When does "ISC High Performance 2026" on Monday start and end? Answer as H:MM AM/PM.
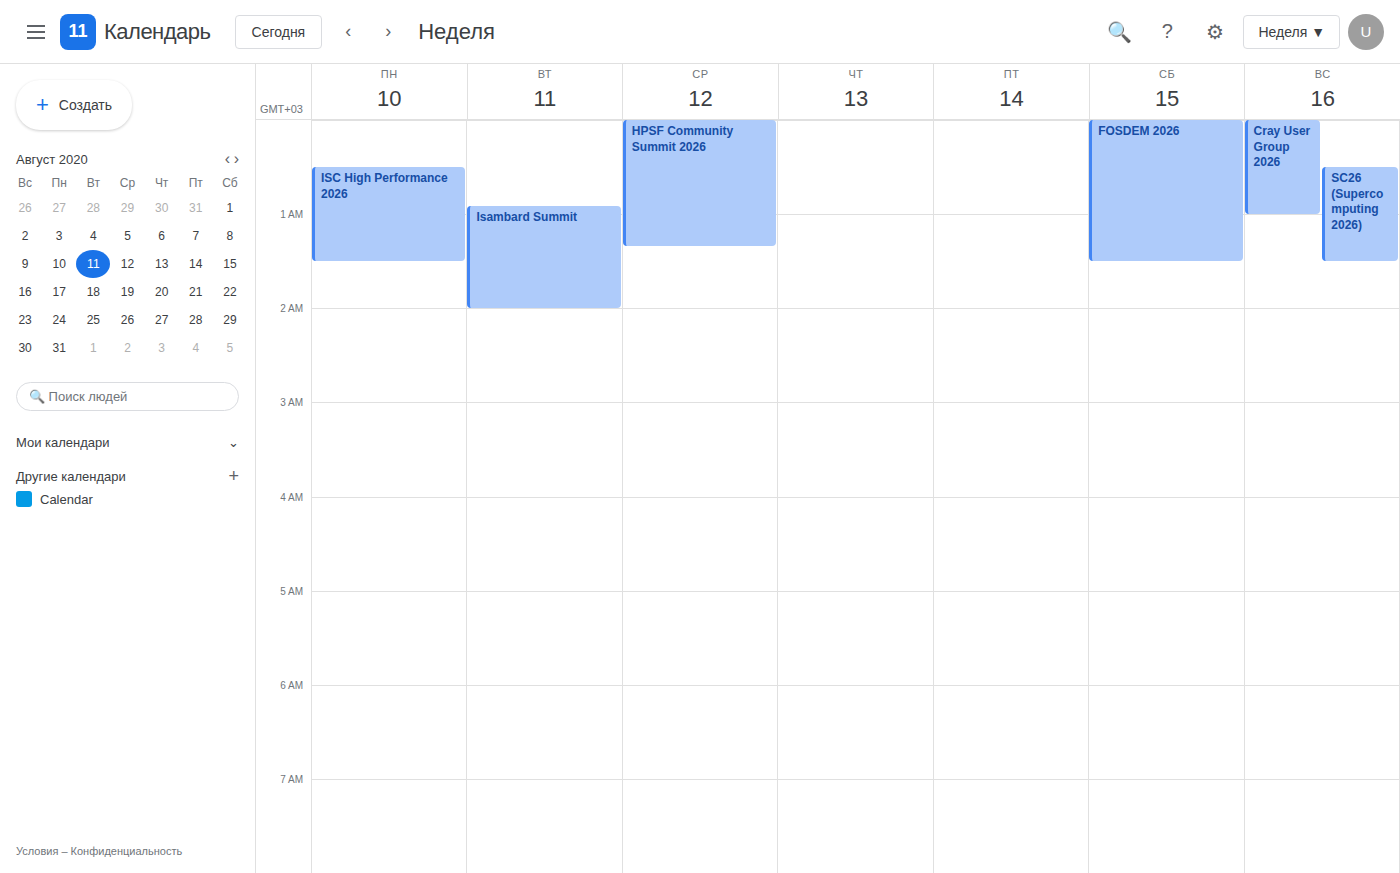
12:30 AM to 1:30 AM